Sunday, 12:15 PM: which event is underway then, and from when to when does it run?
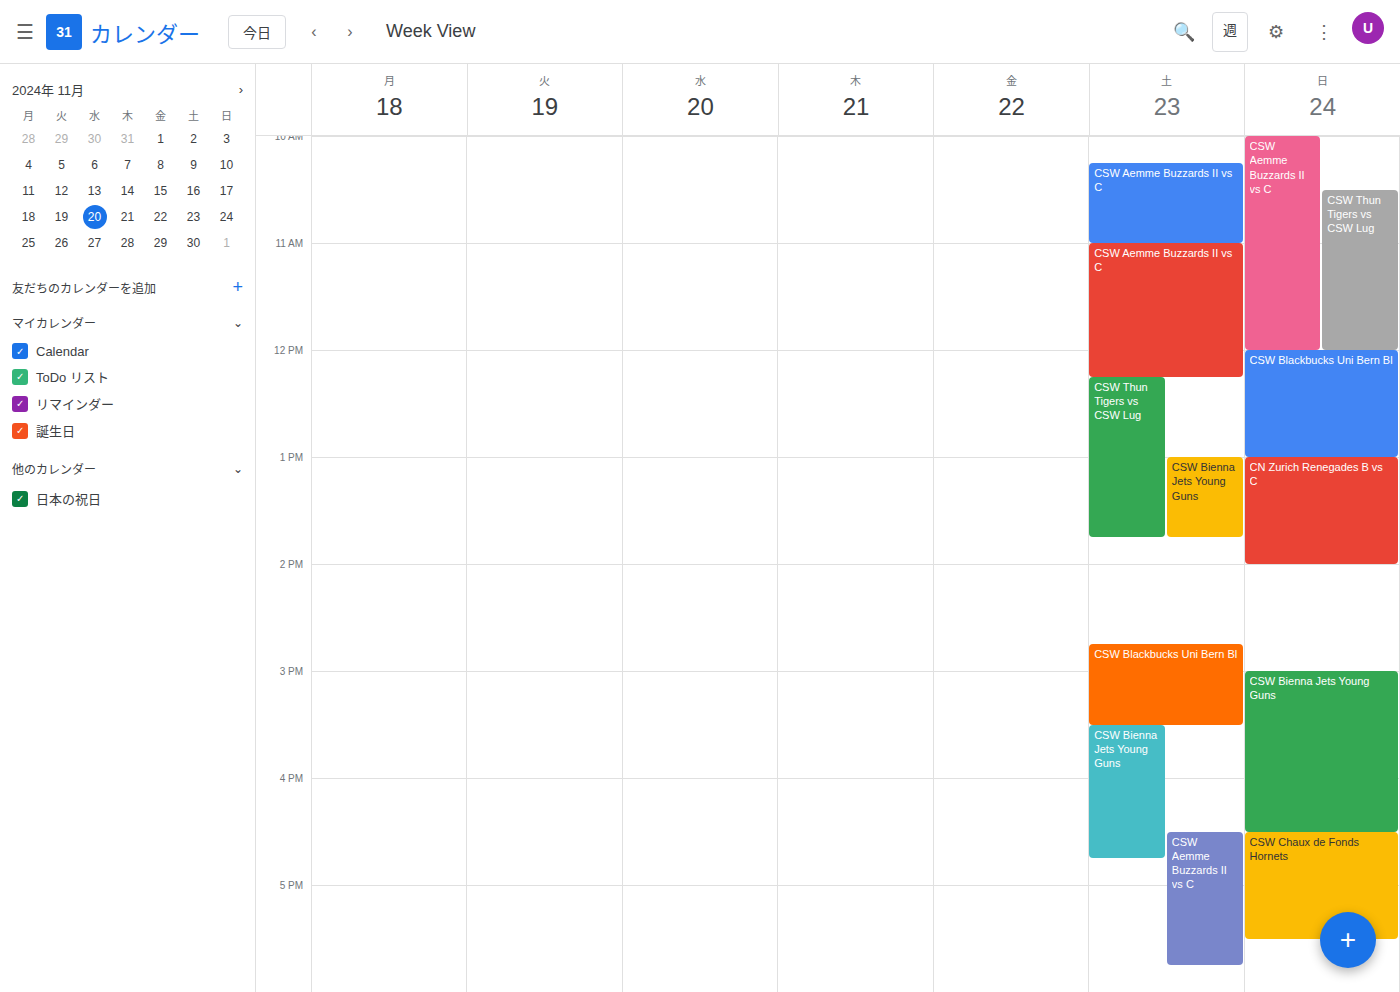
"CSW Blackbucks Uni Bern Bl", 12:00 PM to 1:00 PM